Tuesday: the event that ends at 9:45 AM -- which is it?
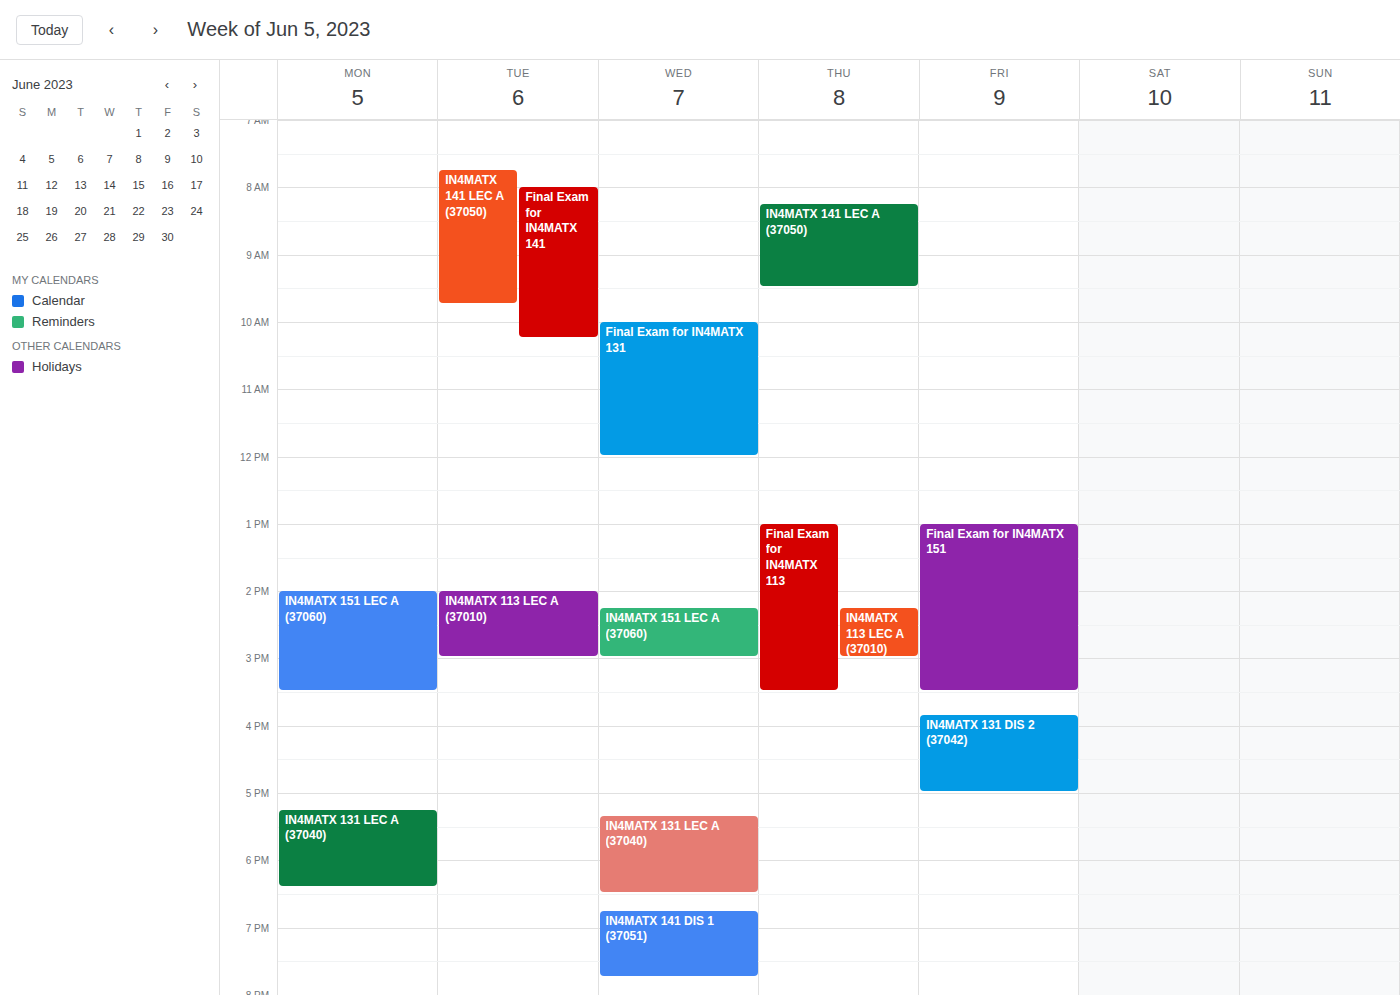
"IN4MATX 141 LEC A (37050)"